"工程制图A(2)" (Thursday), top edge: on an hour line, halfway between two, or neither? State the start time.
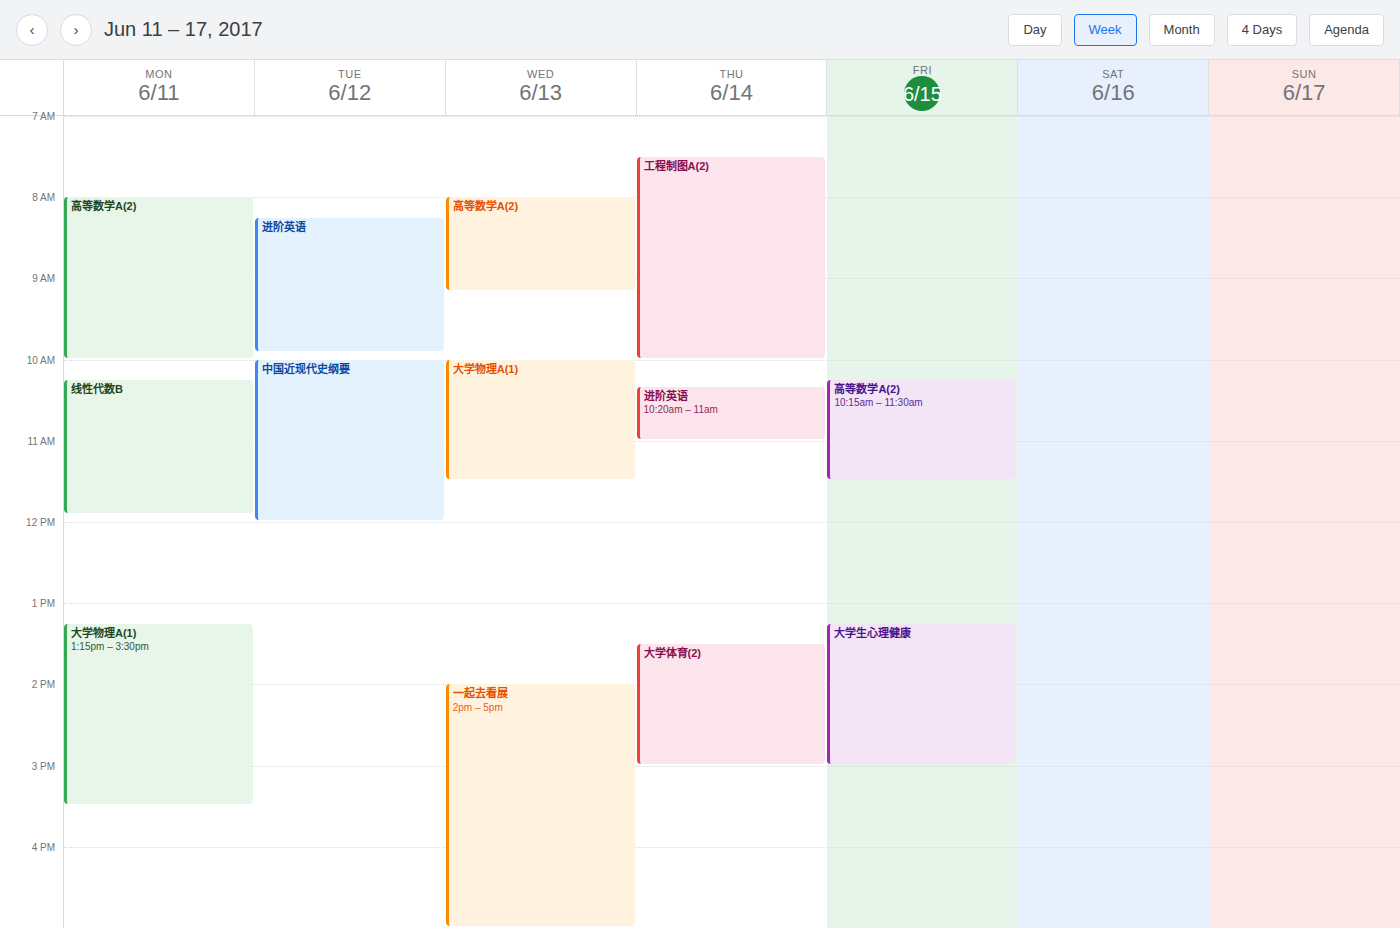
7:30 AM -- halfway between the 7 AM and 8 AM lines.